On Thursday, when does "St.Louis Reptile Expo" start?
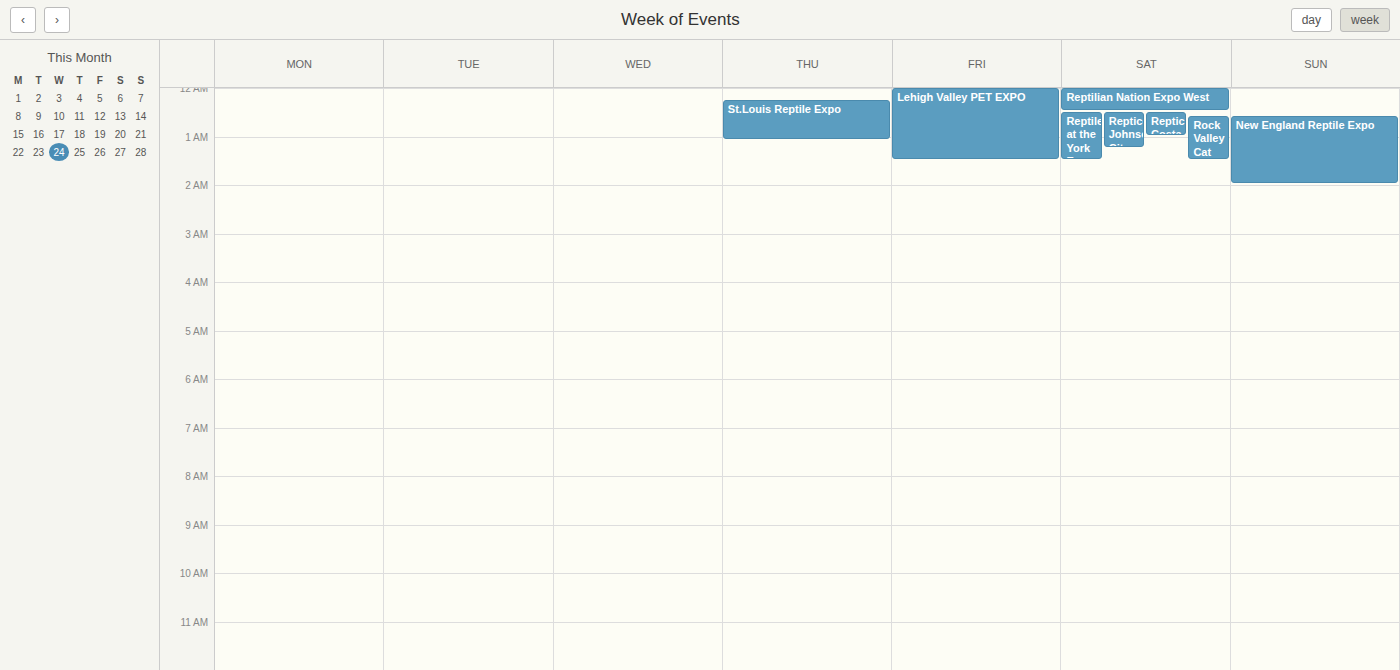
12:15 AM